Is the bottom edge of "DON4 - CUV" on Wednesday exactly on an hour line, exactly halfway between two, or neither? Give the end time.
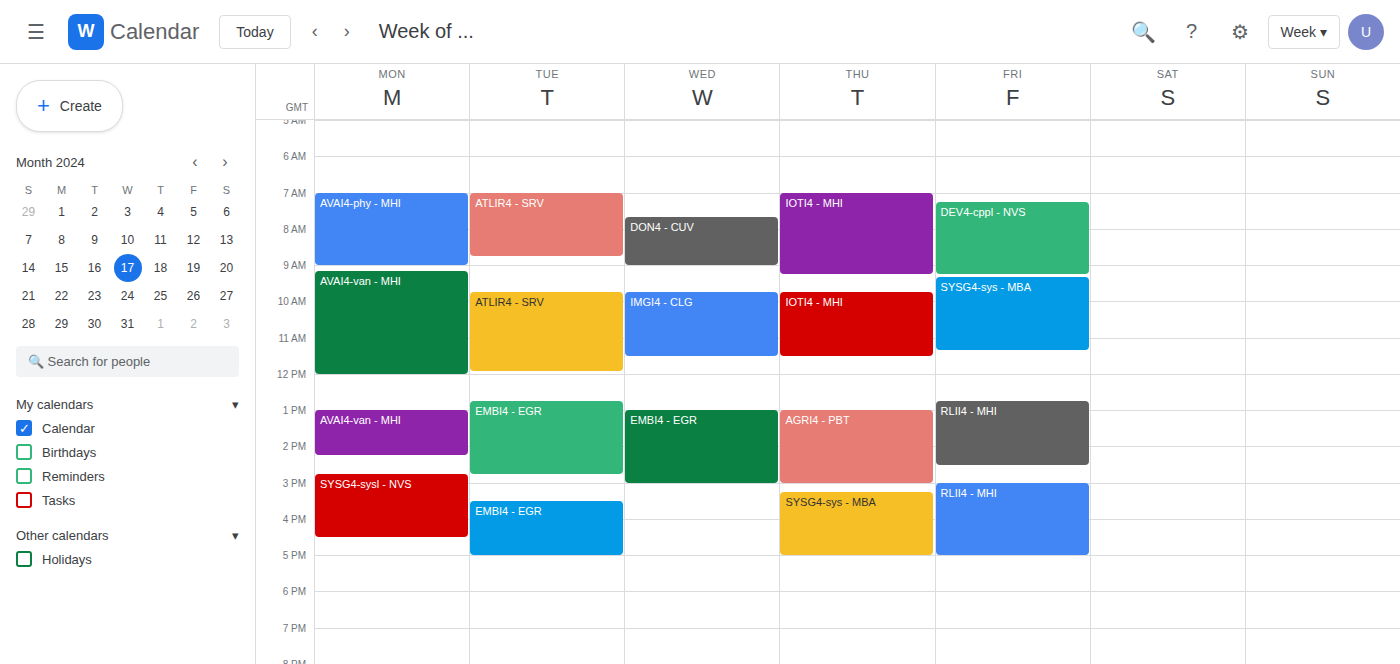
9:00 AM -- exactly on the 9 AM line.